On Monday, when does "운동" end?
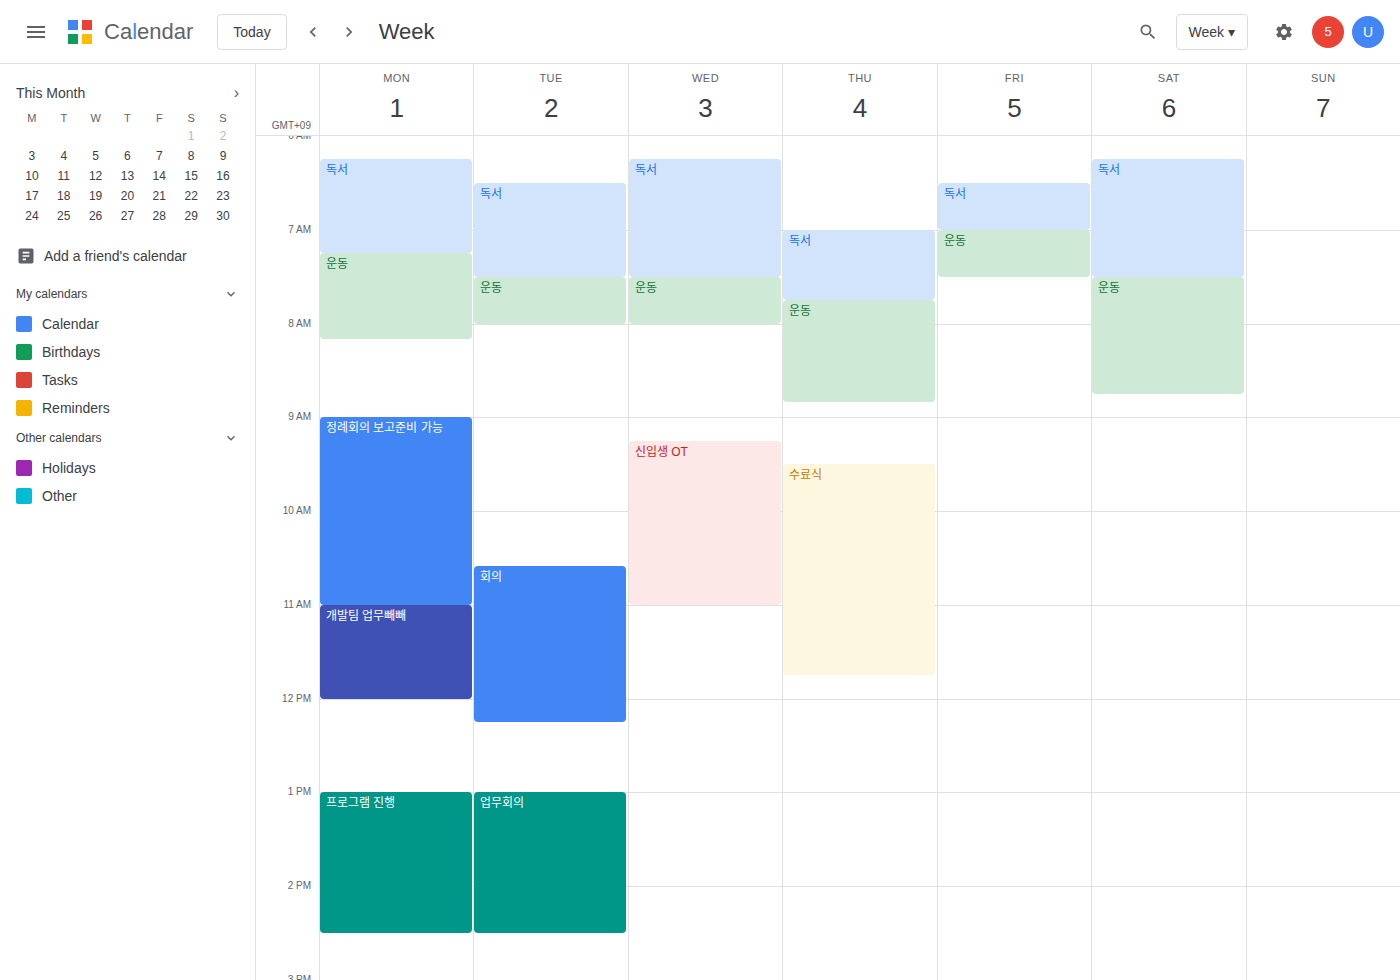
8:10 AM